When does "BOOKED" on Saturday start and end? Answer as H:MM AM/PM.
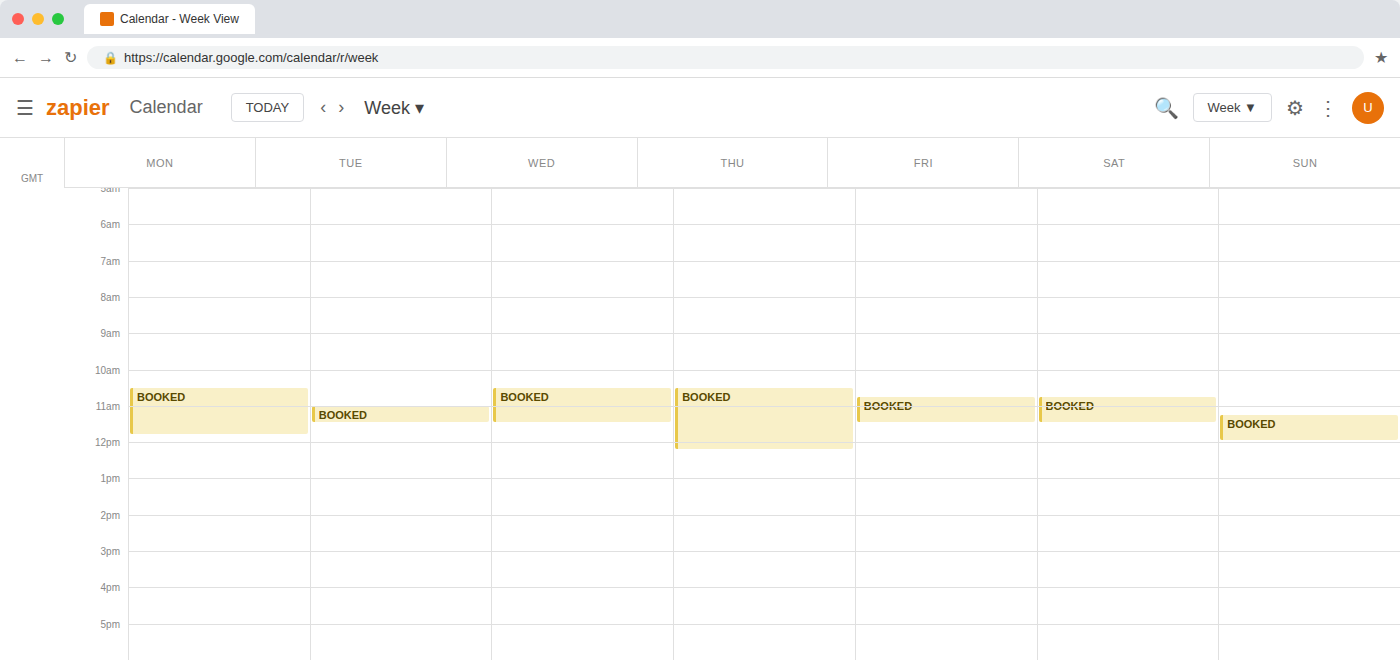
10:45 AM to 11:30 AM